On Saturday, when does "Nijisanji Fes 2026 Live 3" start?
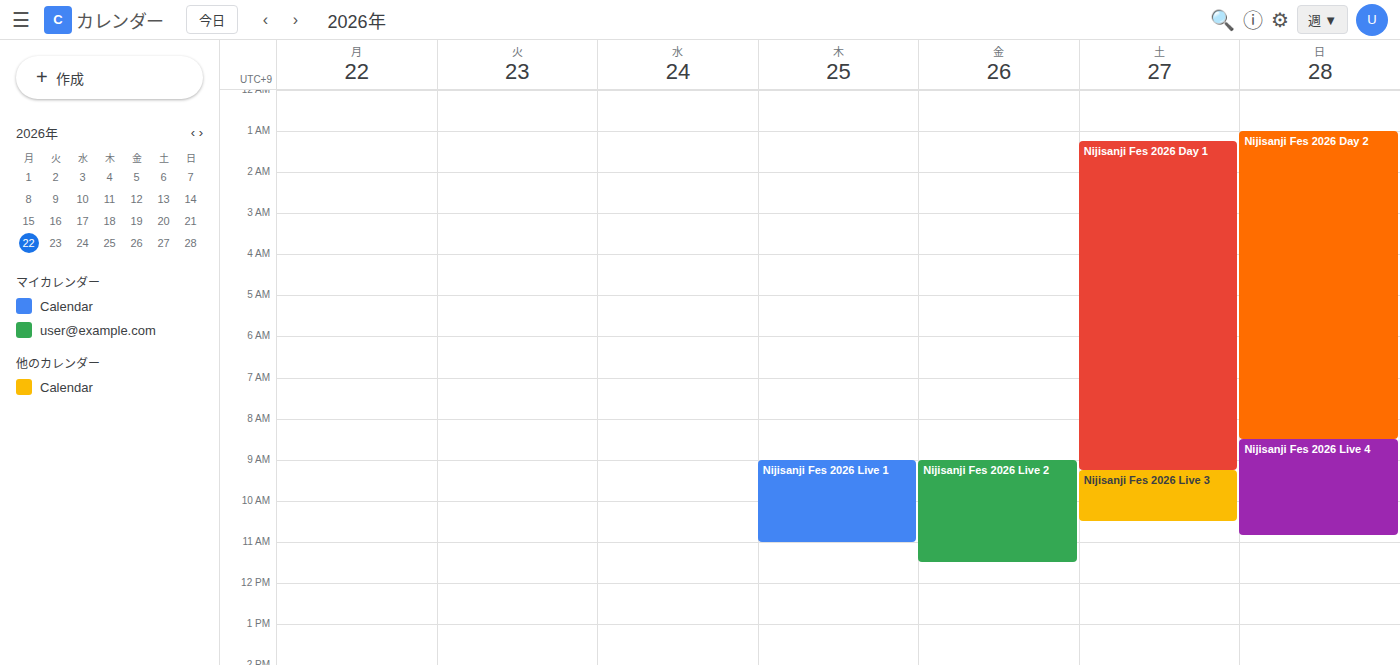
9:15 AM